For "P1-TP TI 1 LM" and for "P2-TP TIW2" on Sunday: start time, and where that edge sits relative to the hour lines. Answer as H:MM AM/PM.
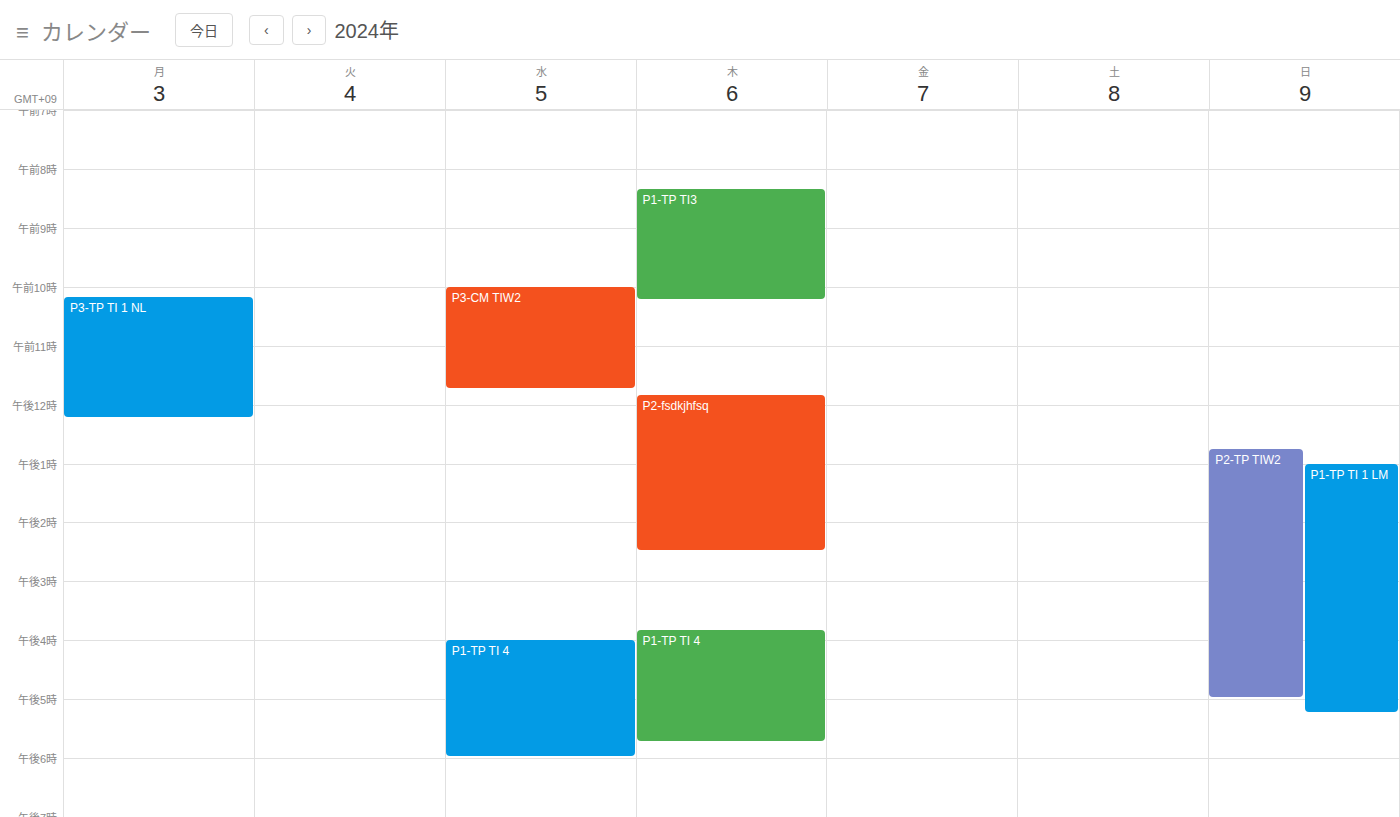
"P1-TP TI 1 LM": 1:00 PM, exactly on the 1 PM line. "P2-TP TIW2": 12:45 PM, neither: three quarters of the way from the 12 PM line to the 1 PM line.